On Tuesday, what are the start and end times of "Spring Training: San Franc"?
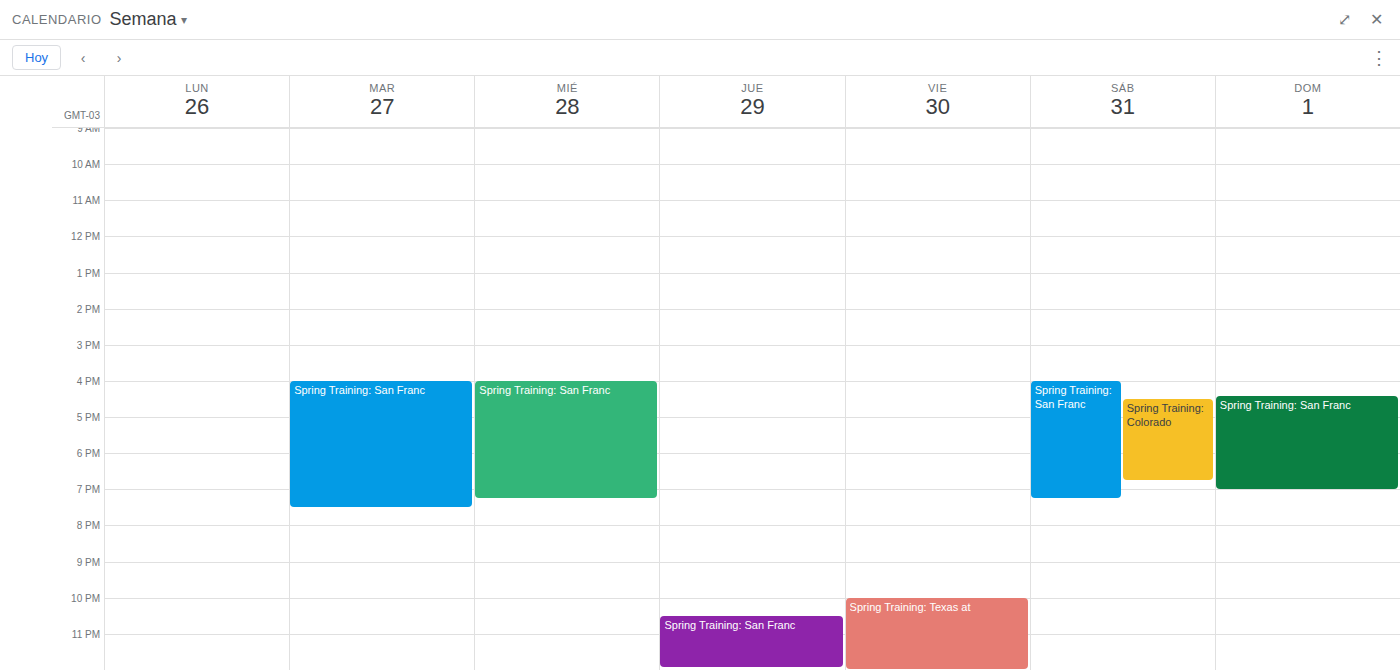
4:00 PM to 7:30 PM